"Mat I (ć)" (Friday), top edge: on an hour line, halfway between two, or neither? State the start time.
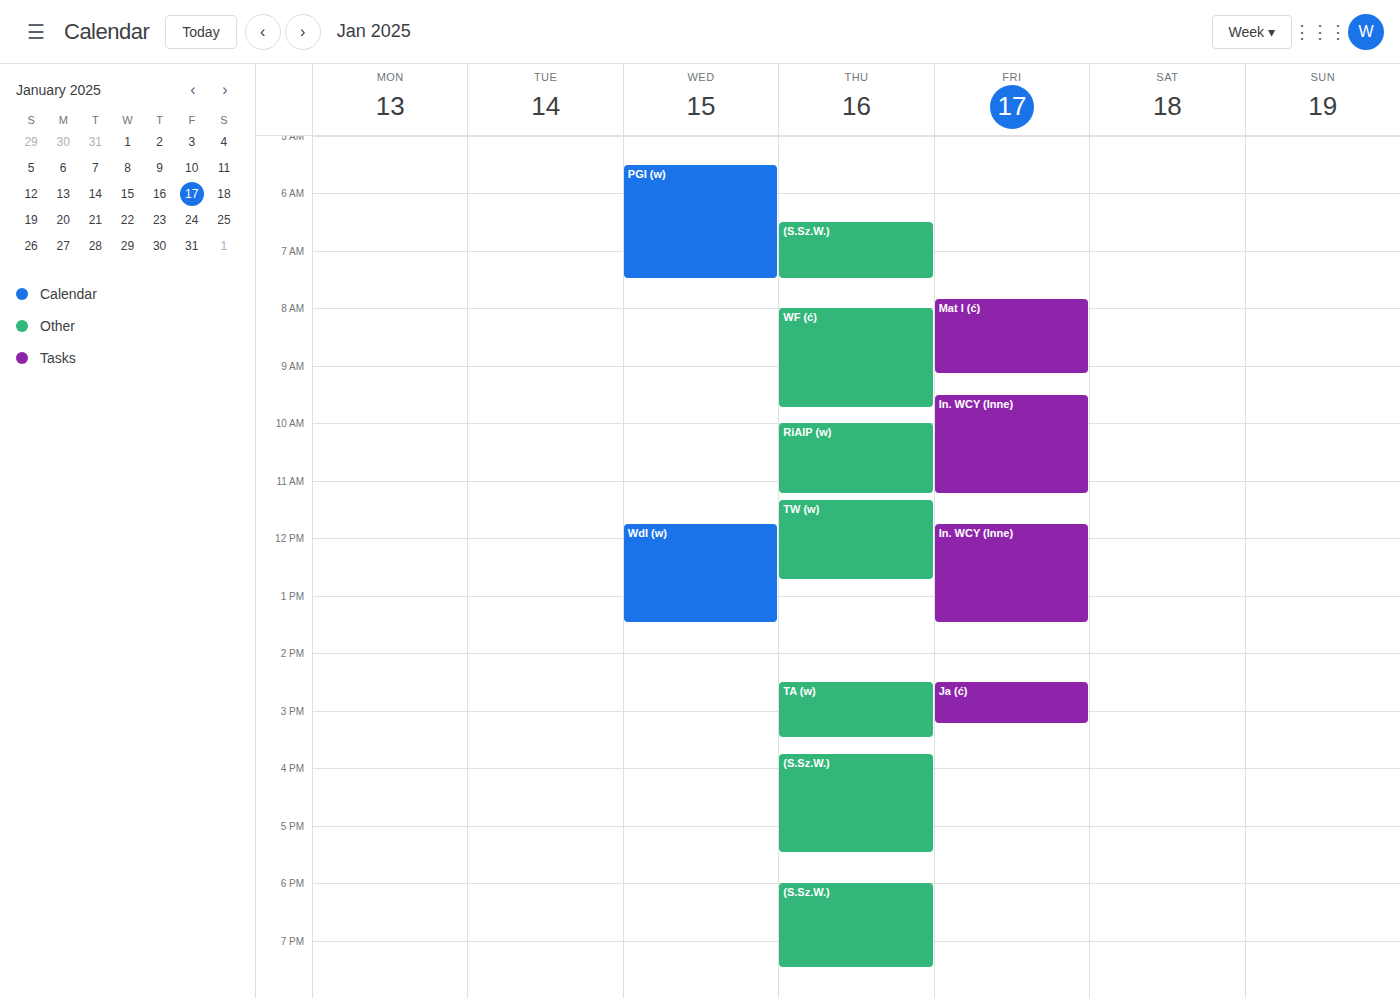
7:50 AM -- neither: 50 minutes below the 7 AM line and 10 minutes above the 8 AM line.